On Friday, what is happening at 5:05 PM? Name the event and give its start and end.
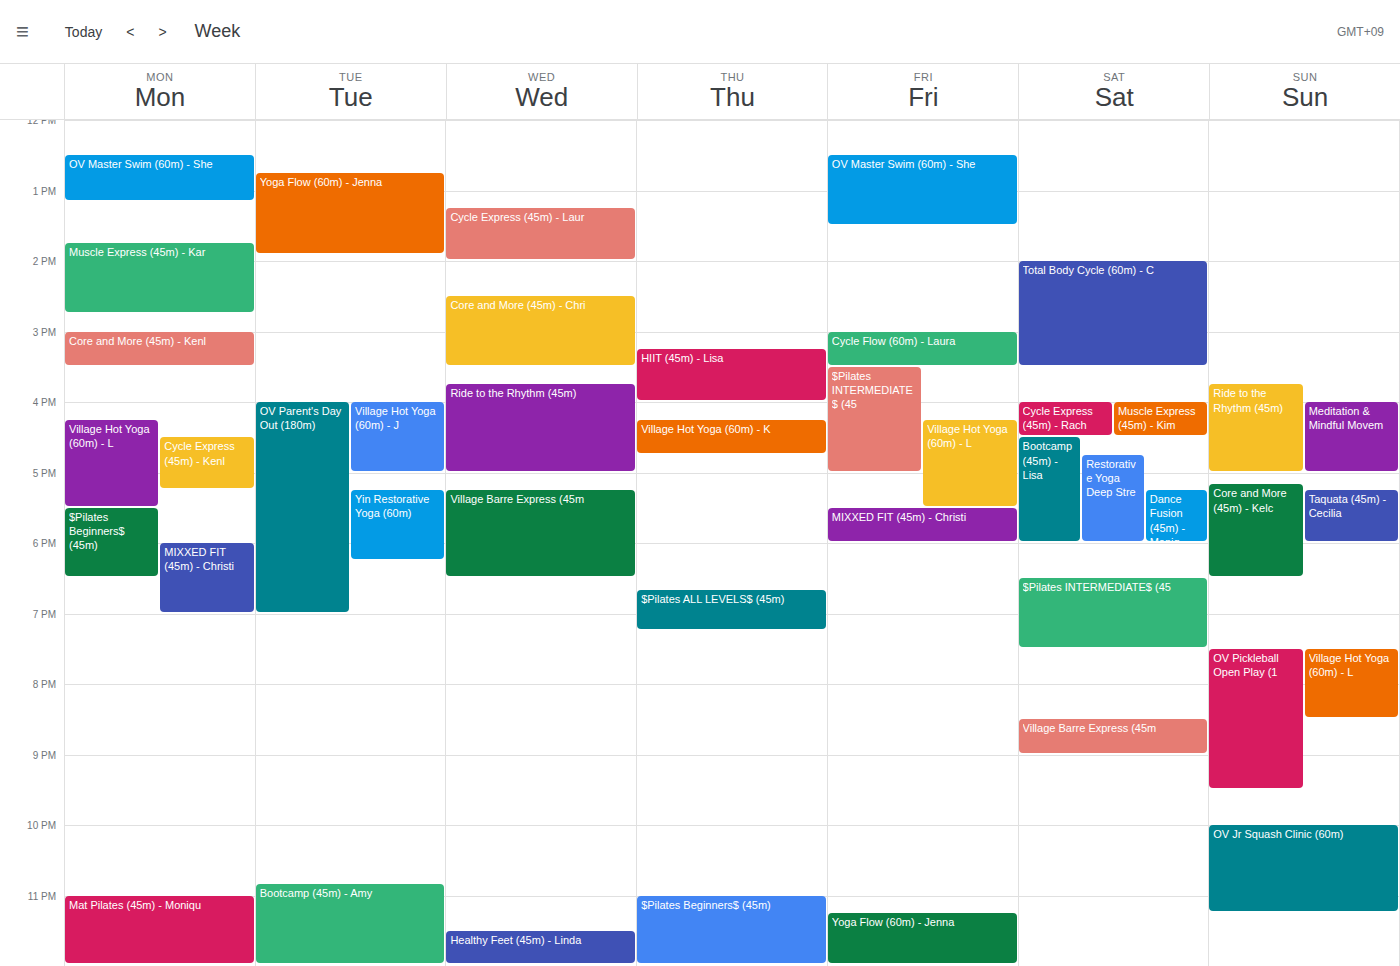
"Village Hot Yoga (60m) - L", 4:15 PM to 5:30 PM